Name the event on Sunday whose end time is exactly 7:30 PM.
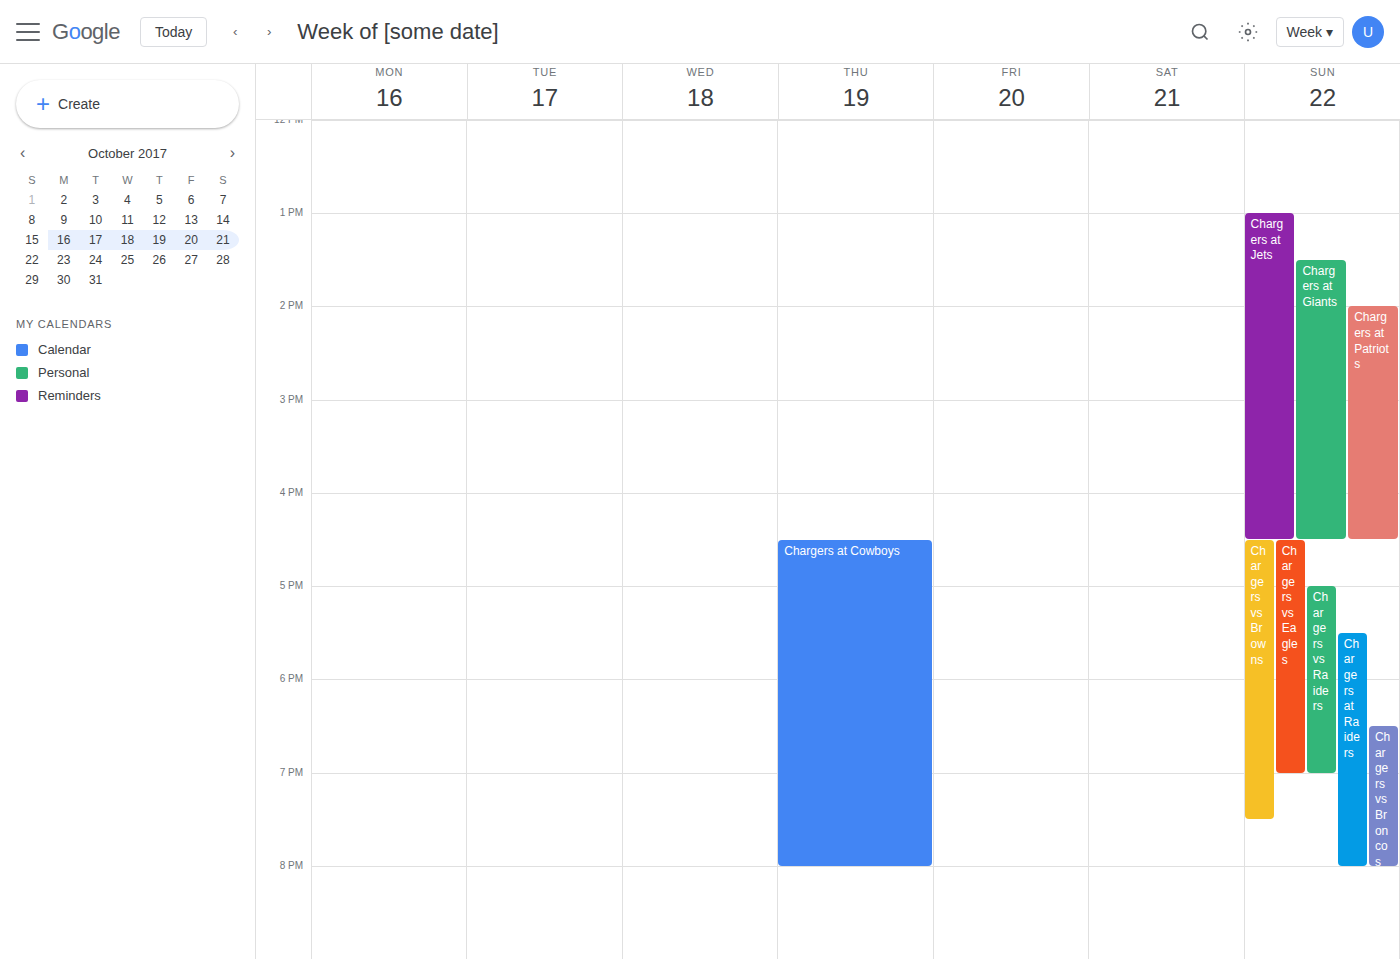
"Chargers vs Browns"